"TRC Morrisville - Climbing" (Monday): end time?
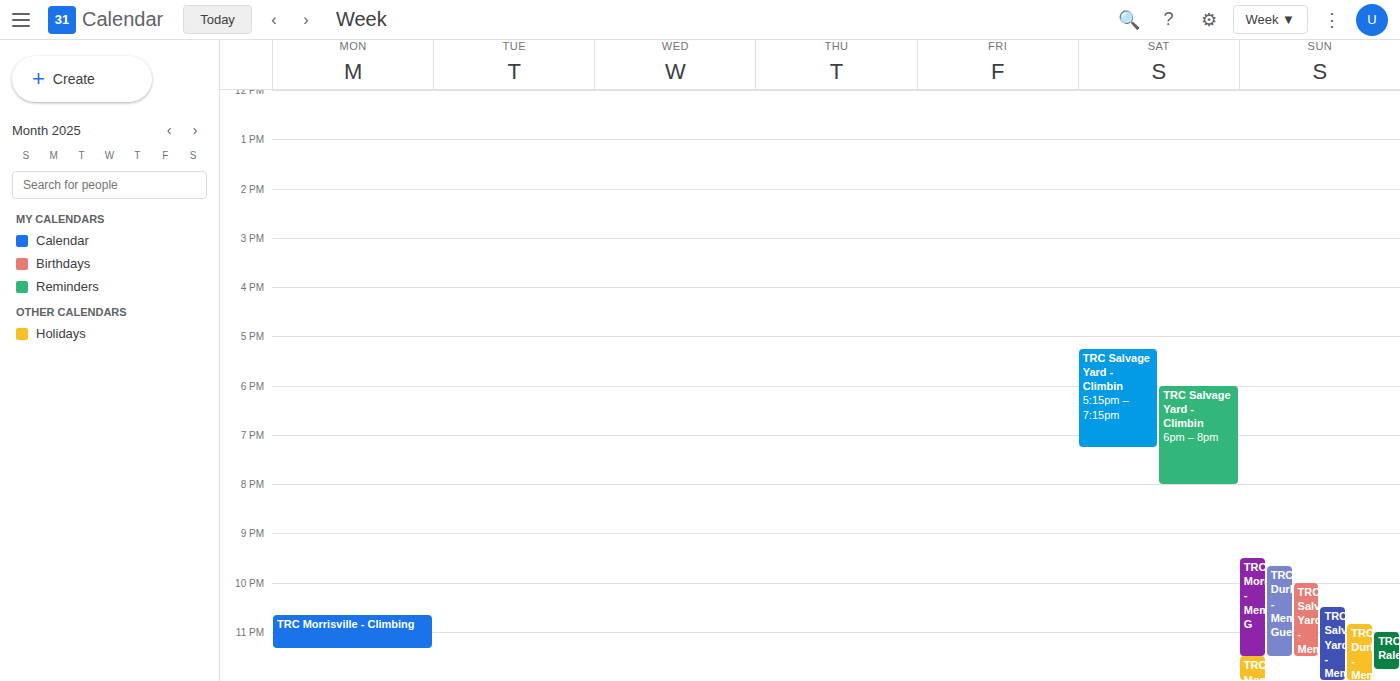
11:20 PM